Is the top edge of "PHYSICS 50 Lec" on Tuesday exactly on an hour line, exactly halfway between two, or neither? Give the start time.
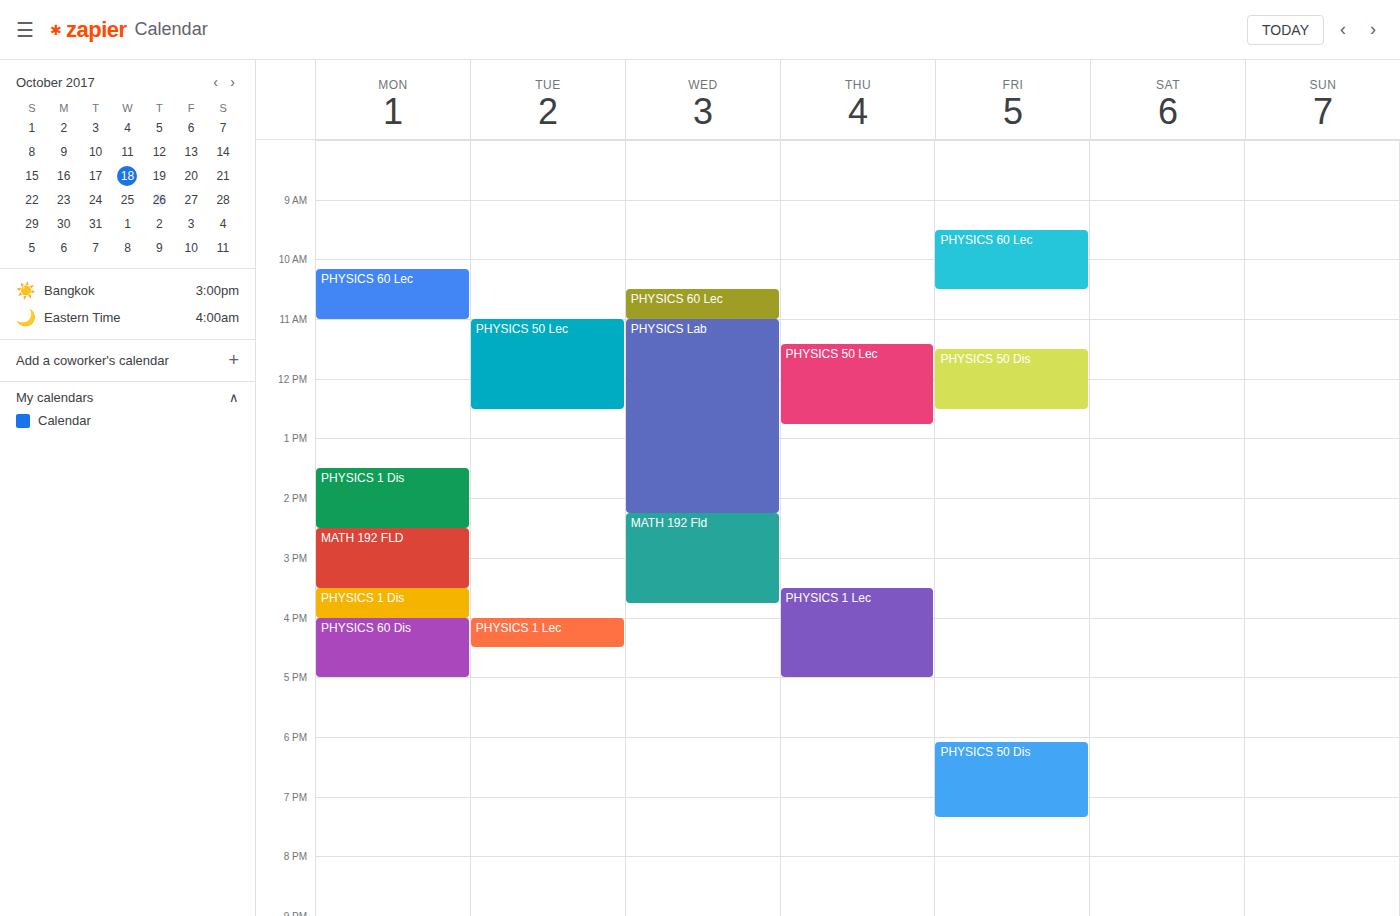
11:00 AM -- exactly on the 11 AM line.